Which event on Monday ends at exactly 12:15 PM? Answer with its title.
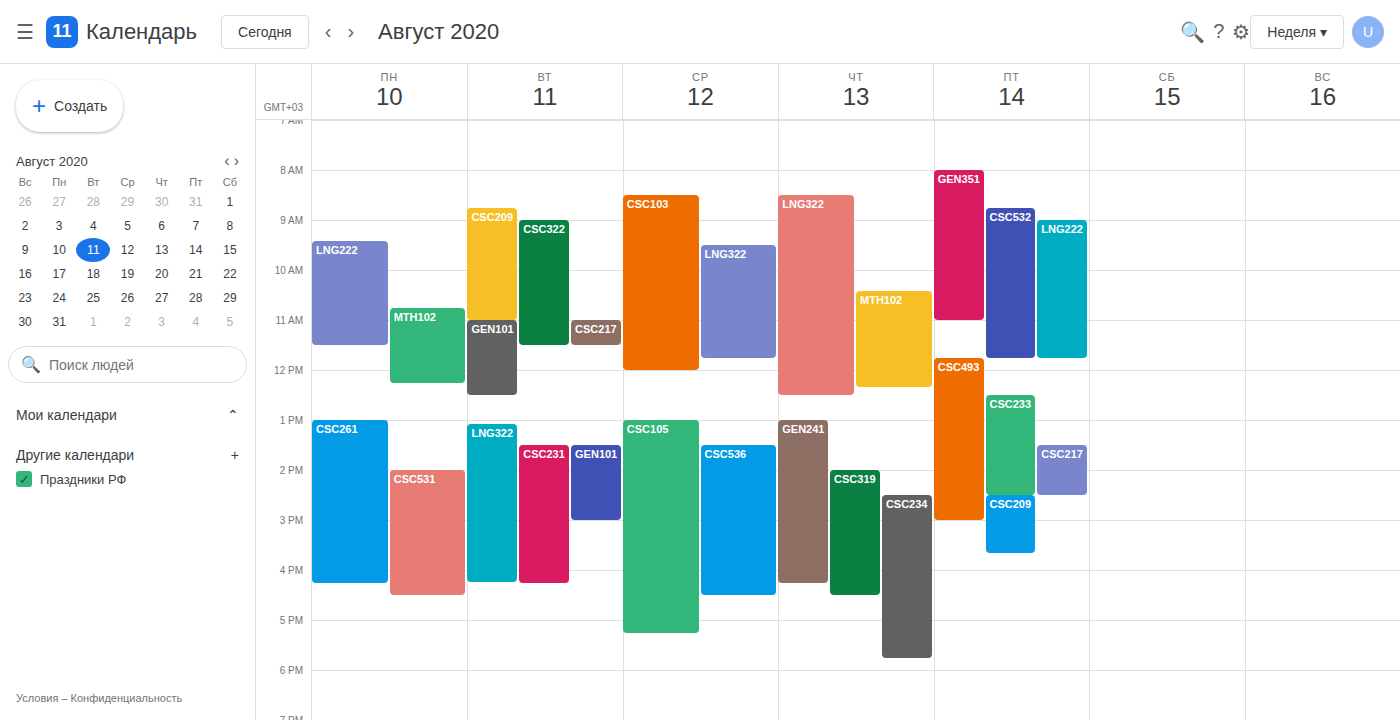
"MTH102"